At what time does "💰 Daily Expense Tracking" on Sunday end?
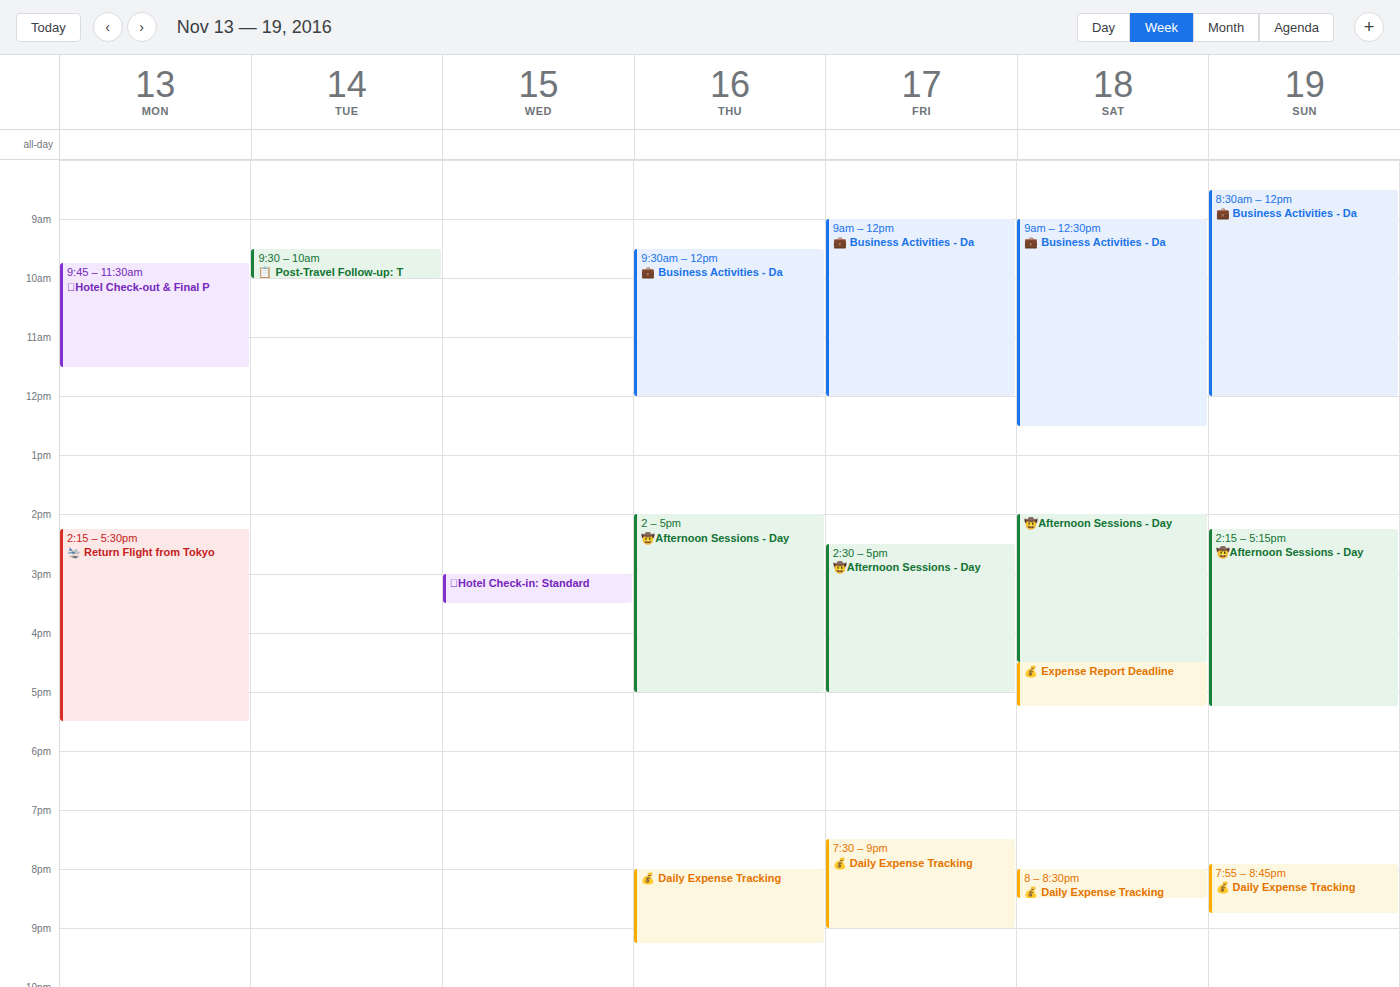
20:45